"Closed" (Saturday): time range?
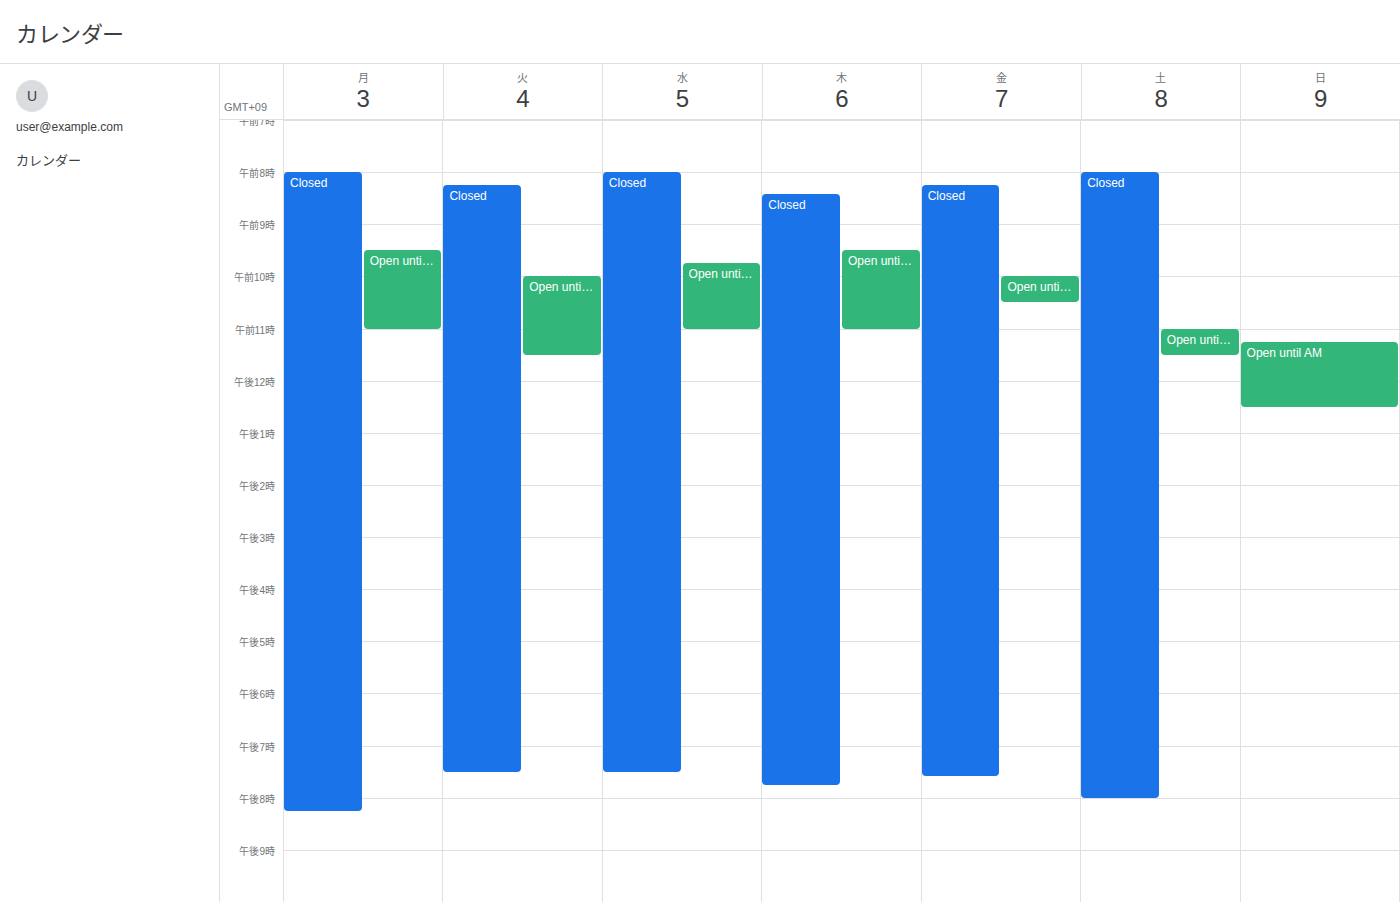
8:00 AM to 8:00 PM